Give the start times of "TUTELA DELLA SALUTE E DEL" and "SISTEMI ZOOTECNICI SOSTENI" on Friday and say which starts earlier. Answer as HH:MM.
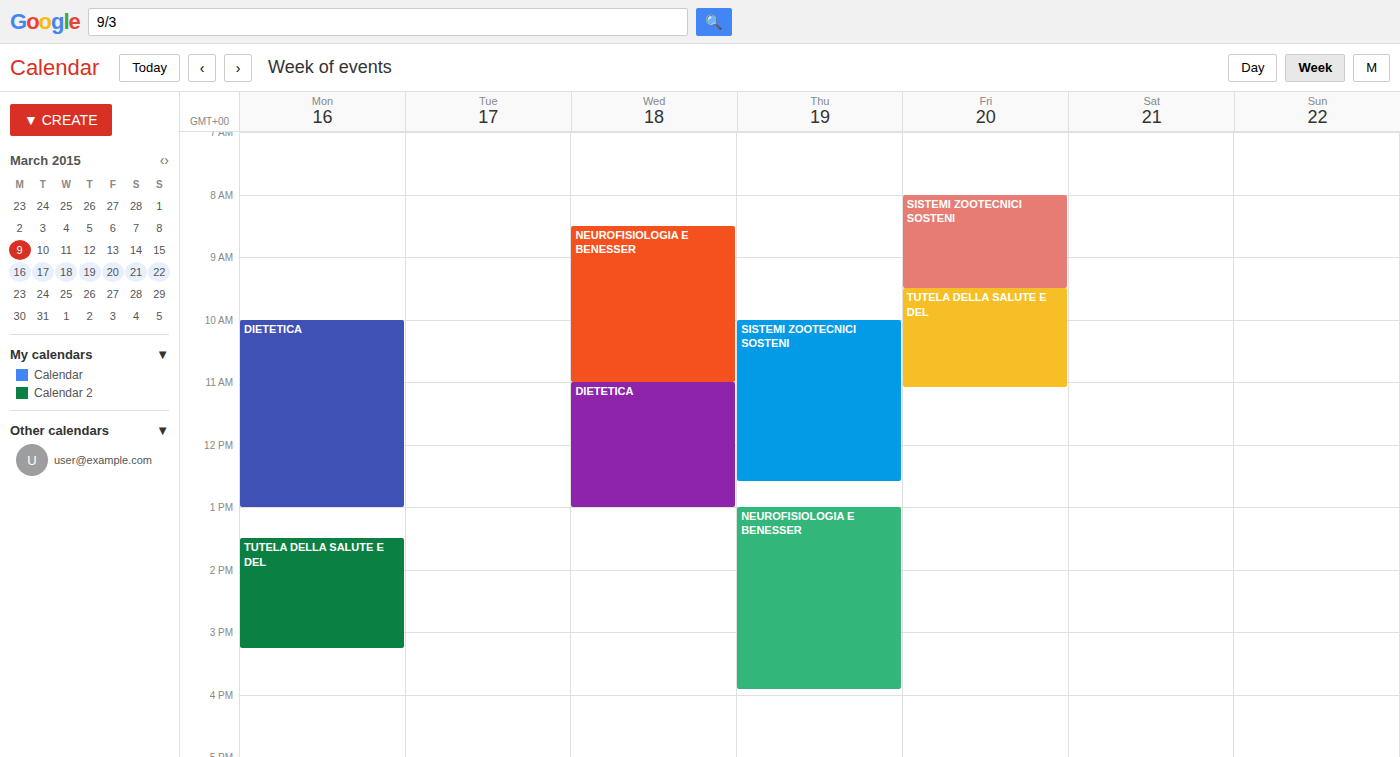
"SISTEMI ZOOTECNICI SOSTENI" 08:00; "TUTELA DELLA SALUTE E DEL" 09:30.